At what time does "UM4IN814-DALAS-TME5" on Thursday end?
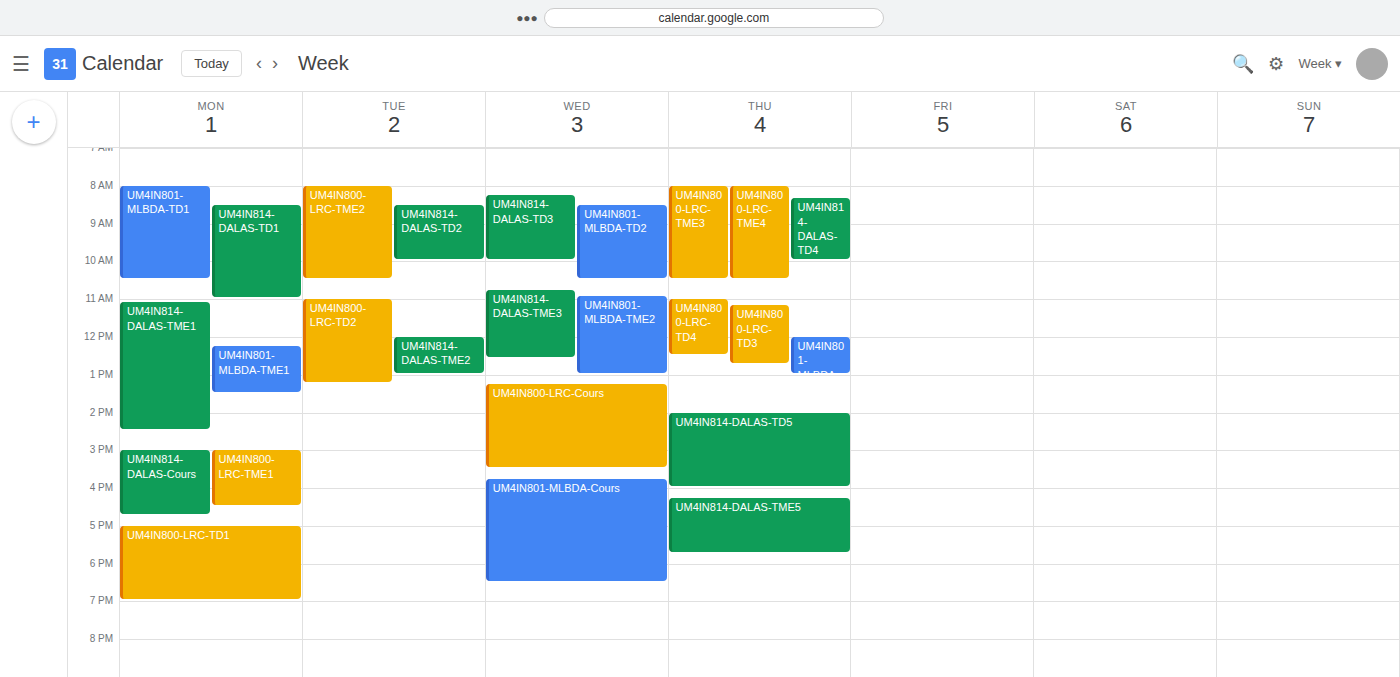
17:45